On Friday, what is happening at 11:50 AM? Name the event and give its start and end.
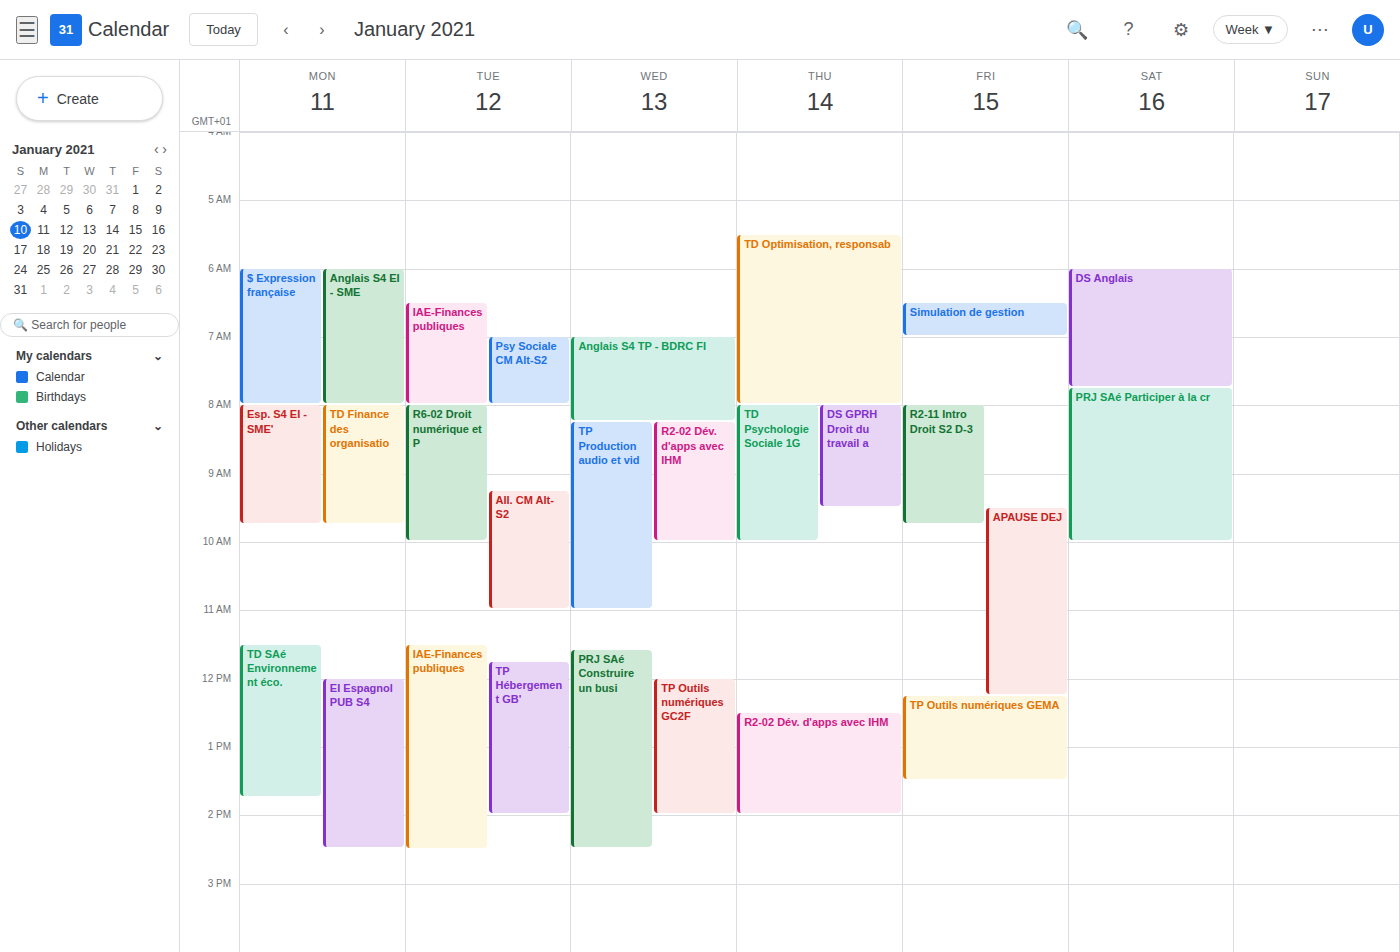
"APAUSE DEJ", 9:30 AM to 12:15 PM